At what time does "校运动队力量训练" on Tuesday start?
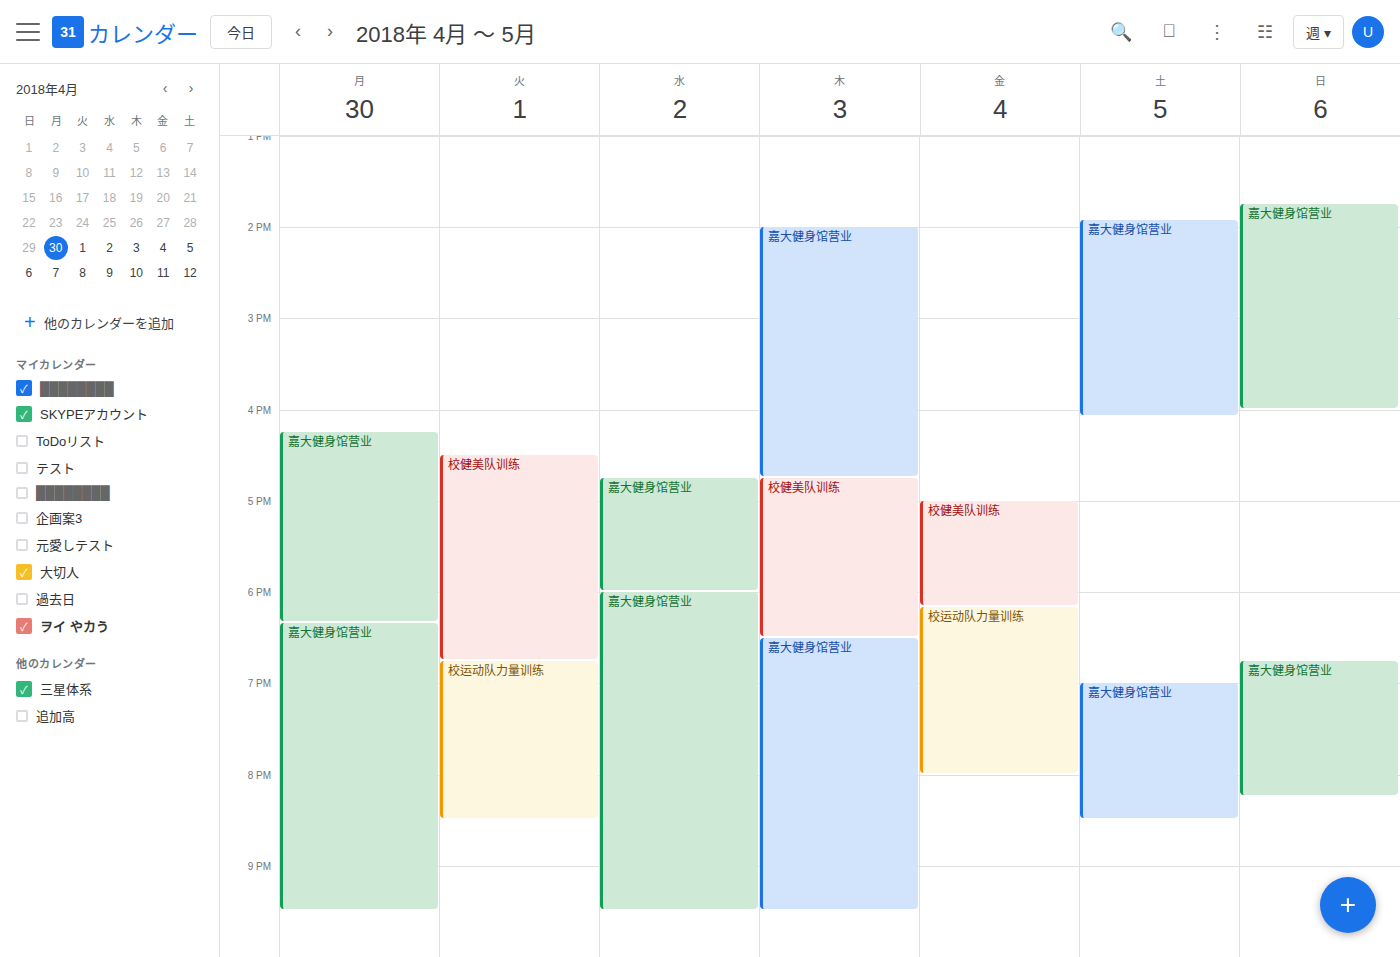
6:45 PM